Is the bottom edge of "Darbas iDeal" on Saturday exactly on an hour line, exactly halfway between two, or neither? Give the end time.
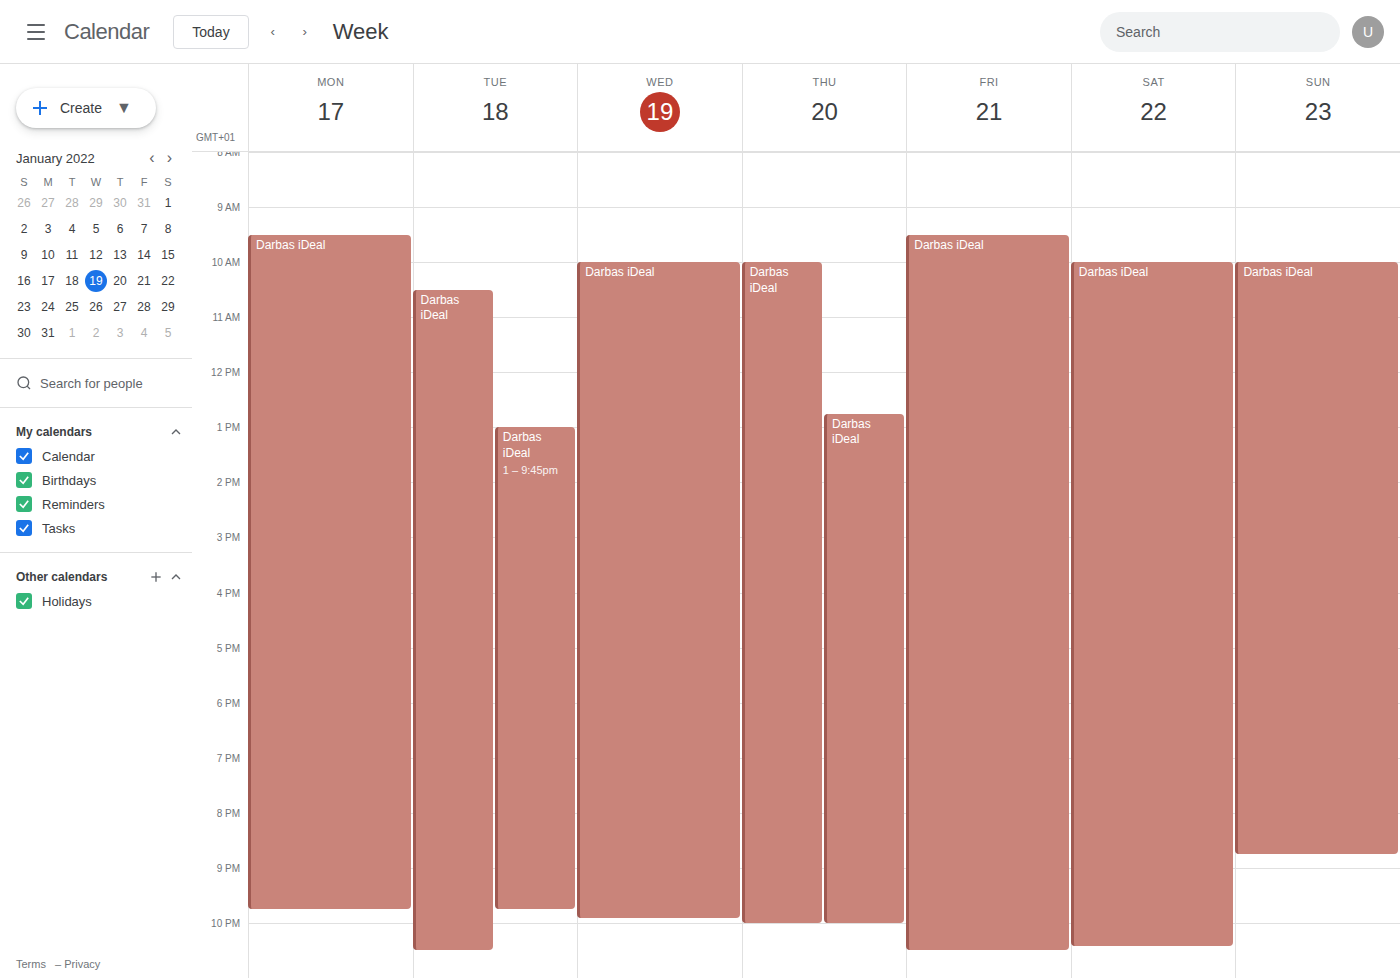
10:25 PM -- neither: 25 minutes below the 10 PM line and 35 minutes above the 11 PM line.